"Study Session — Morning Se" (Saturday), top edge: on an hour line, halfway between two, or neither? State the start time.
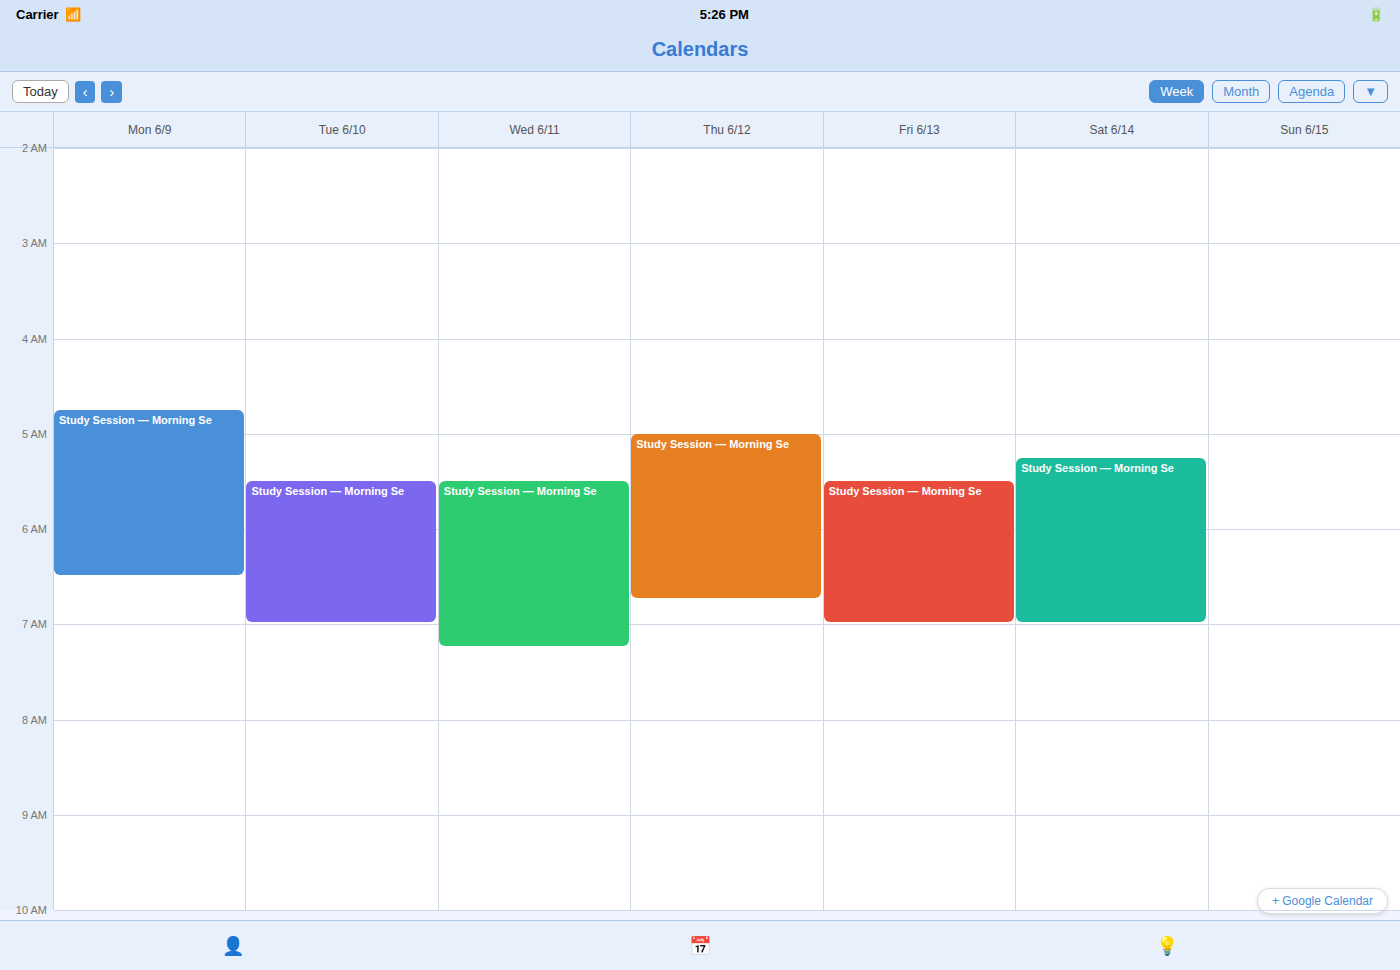
5:15 AM -- neither: a quarter of the way from the 5 AM line to the 6 AM line.